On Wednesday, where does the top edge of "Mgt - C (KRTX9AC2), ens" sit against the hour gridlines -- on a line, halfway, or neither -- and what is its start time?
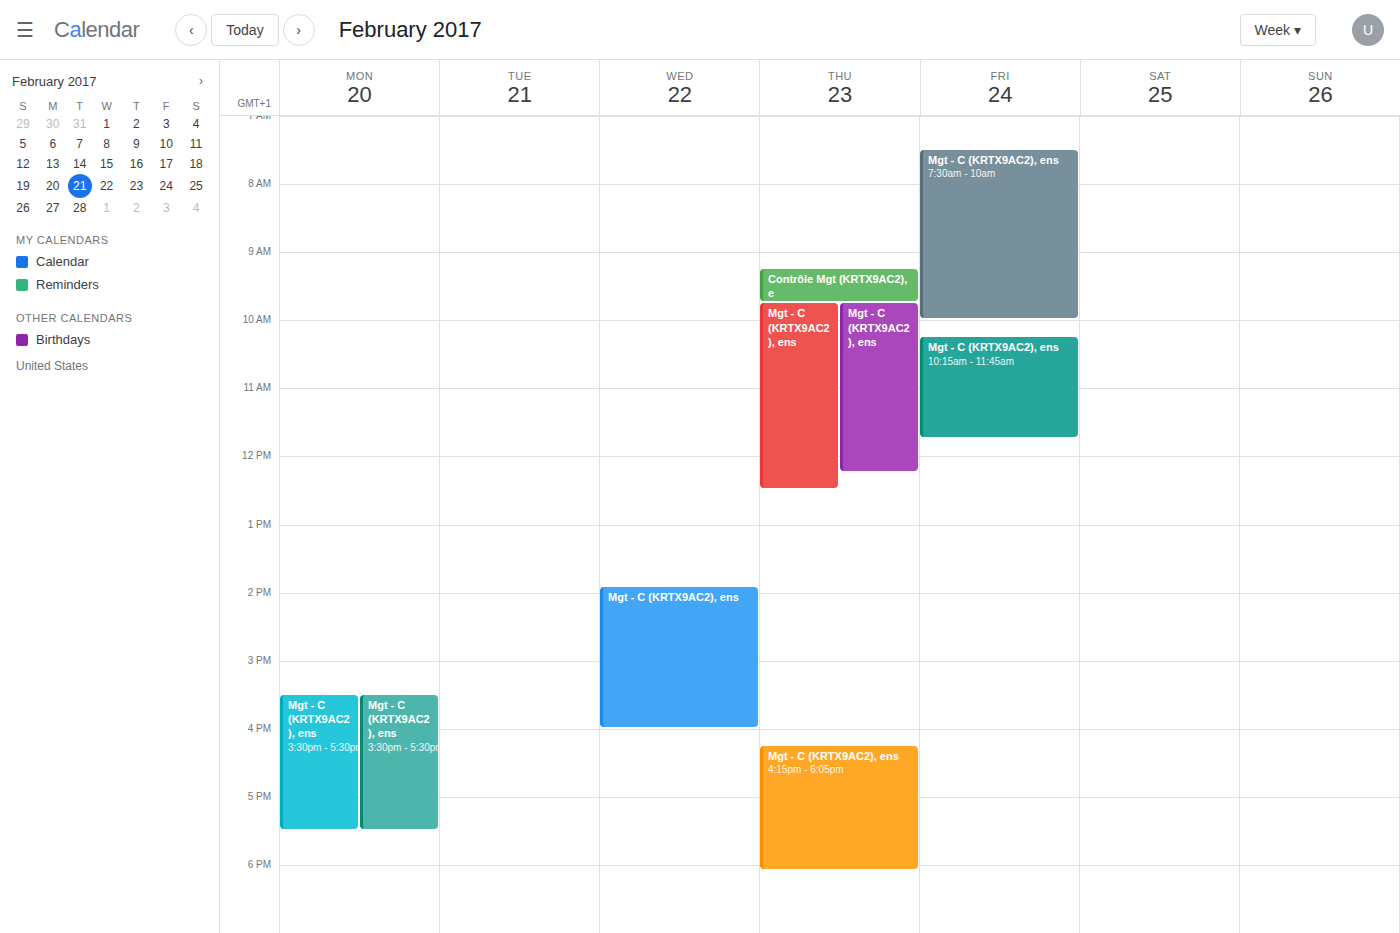
1:55 PM -- neither: 55 minutes below the 1 PM line and 5 minutes above the 2 PM line.